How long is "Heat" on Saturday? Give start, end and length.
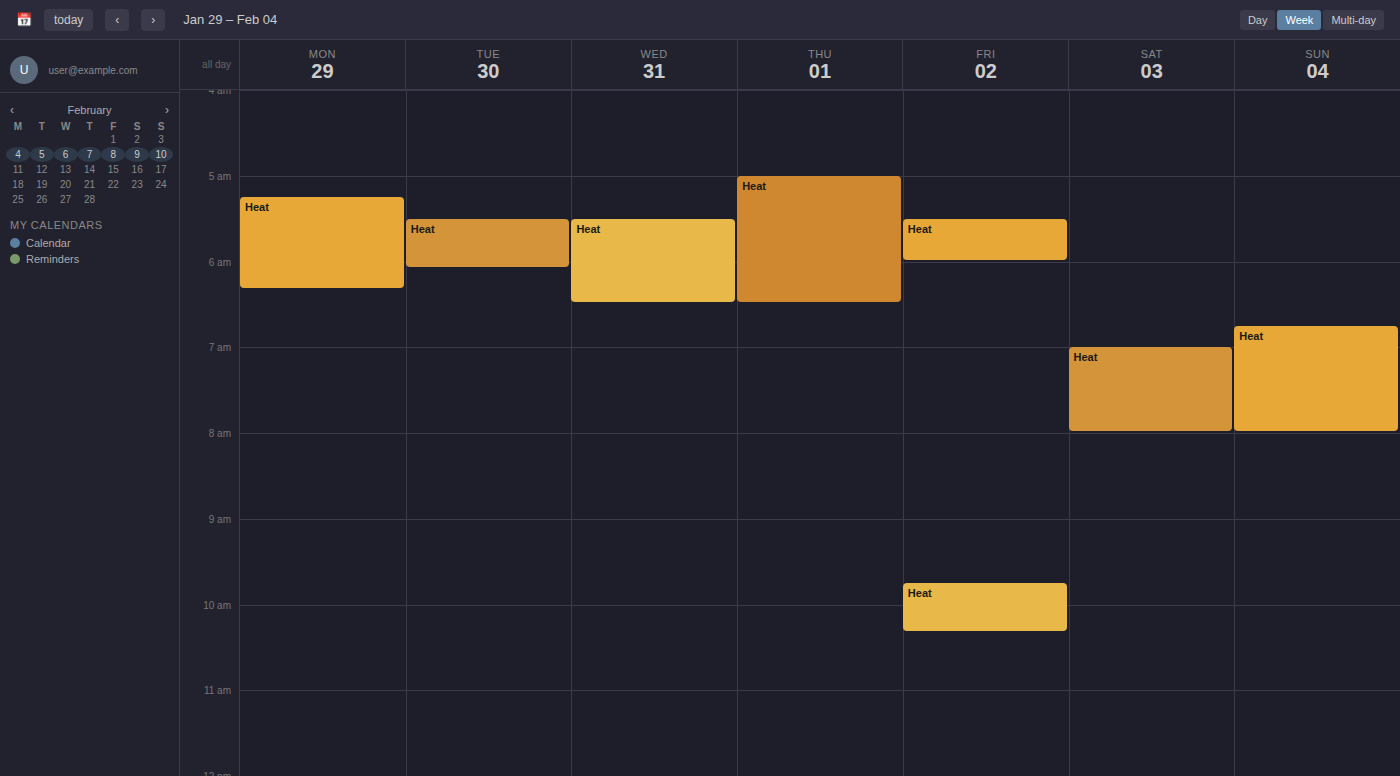
7:00 AM to 8:00 AM, 1 hour